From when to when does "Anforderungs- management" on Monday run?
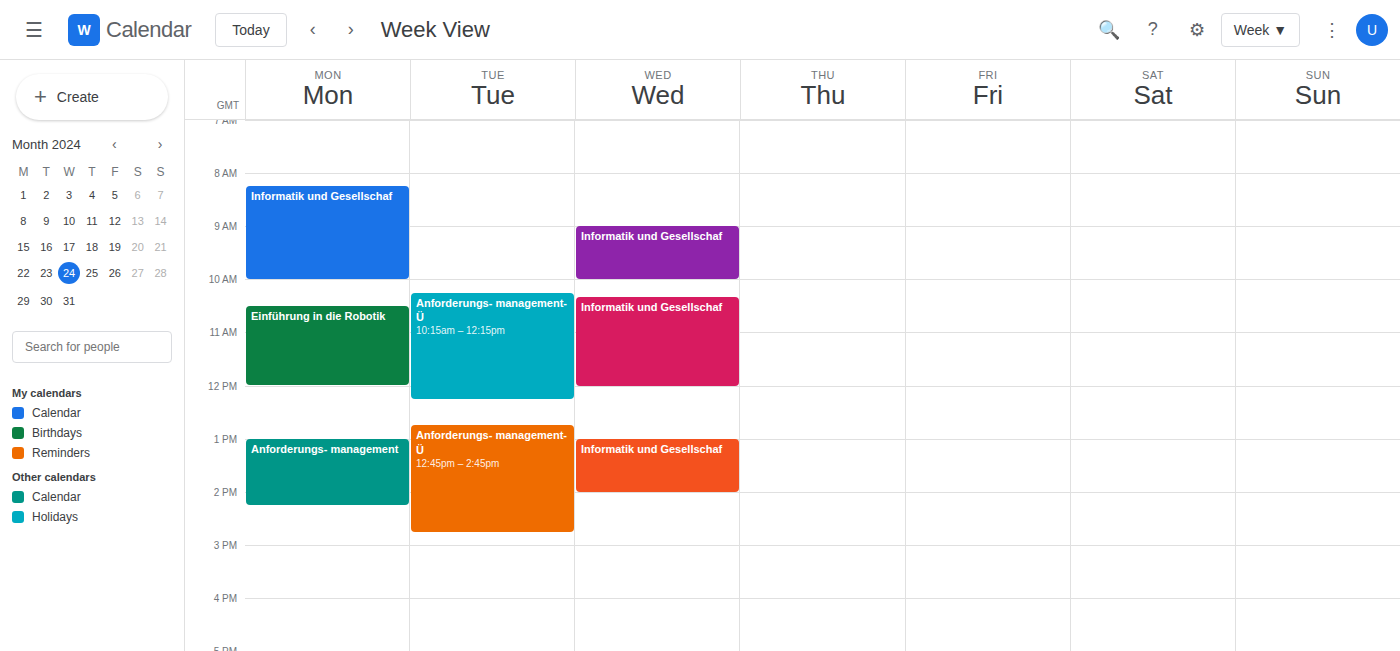
1:00 PM to 2:15 PM